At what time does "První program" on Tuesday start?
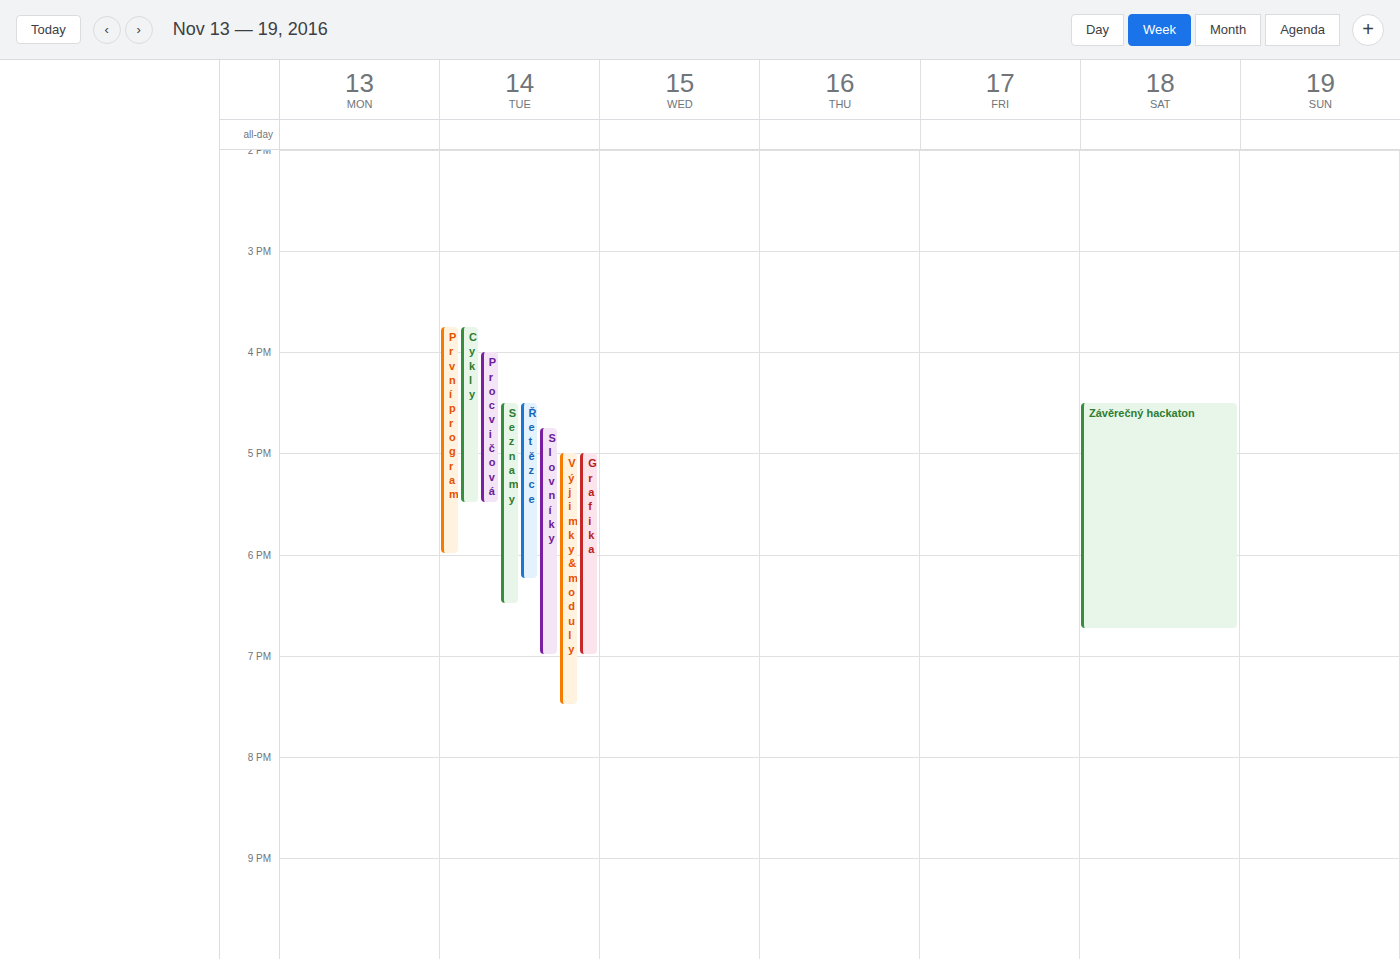
3:45 PM